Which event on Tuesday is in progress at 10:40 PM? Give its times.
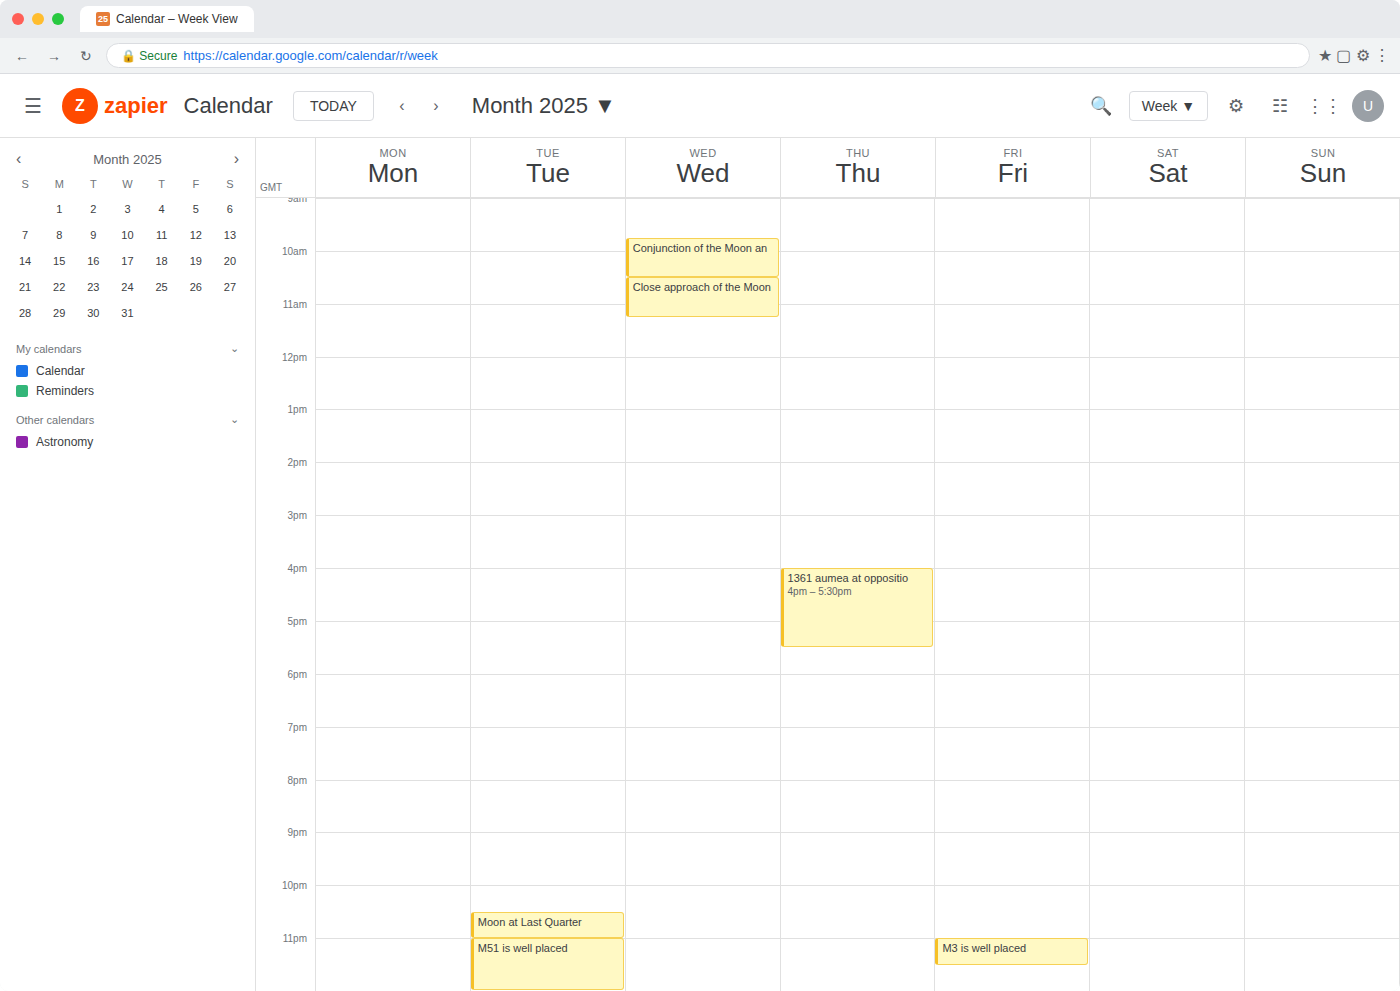
"Moon at Last Quarter", 10:30 PM to 11:00 PM